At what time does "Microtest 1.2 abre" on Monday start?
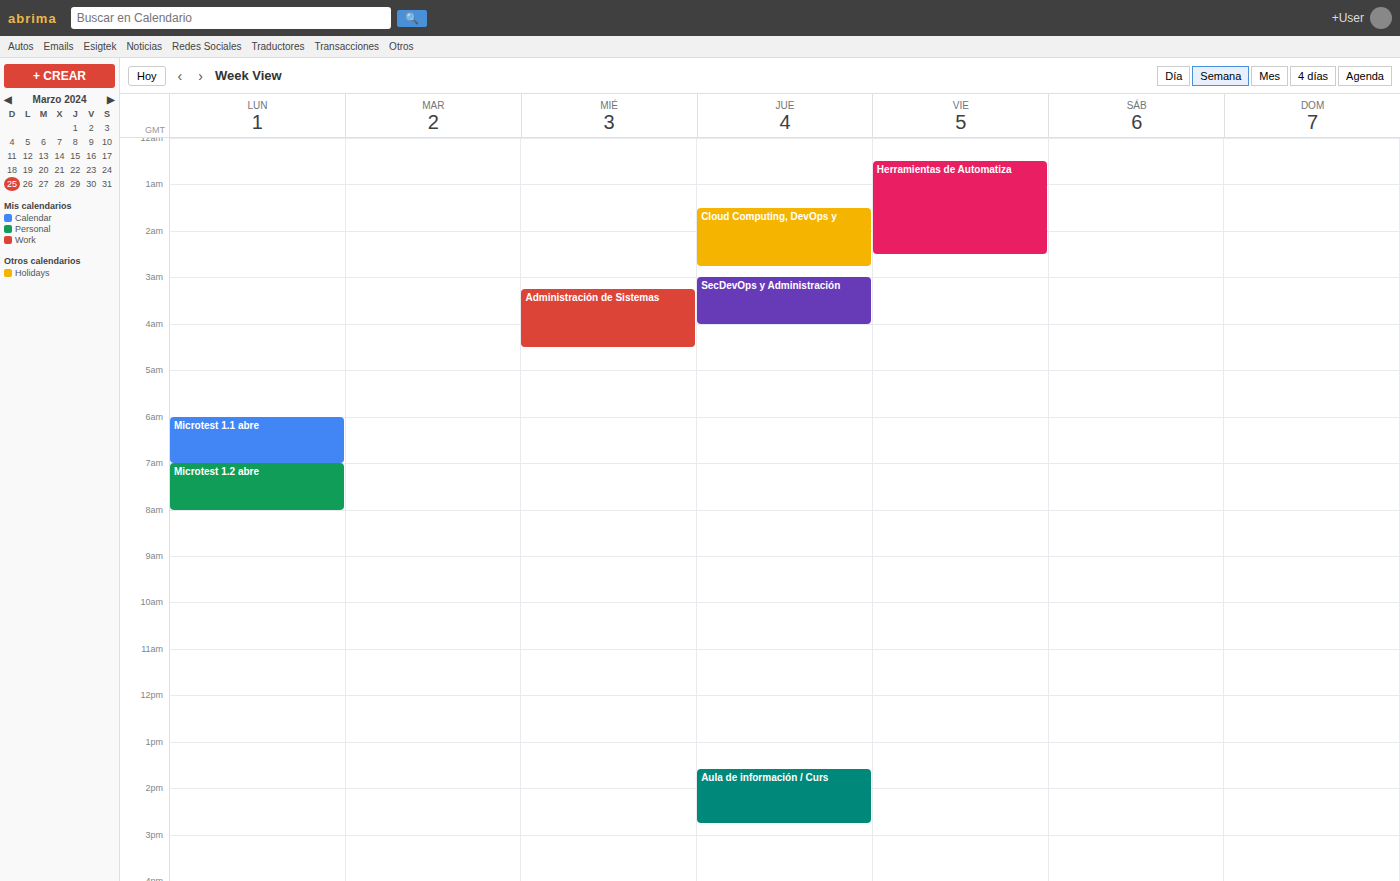
7:00 AM